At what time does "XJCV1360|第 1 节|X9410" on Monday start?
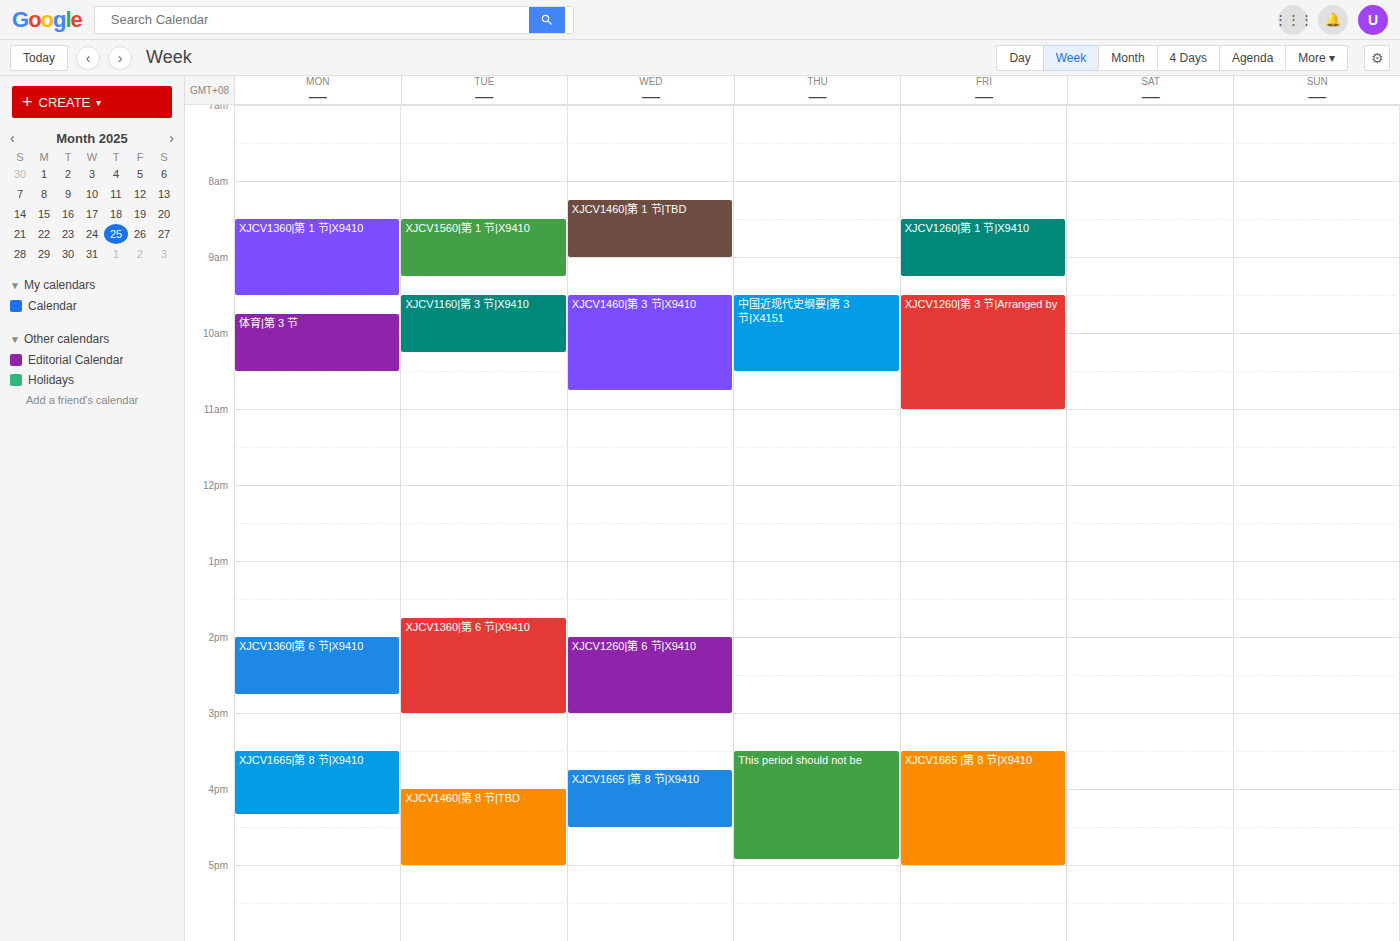
8:30 AM